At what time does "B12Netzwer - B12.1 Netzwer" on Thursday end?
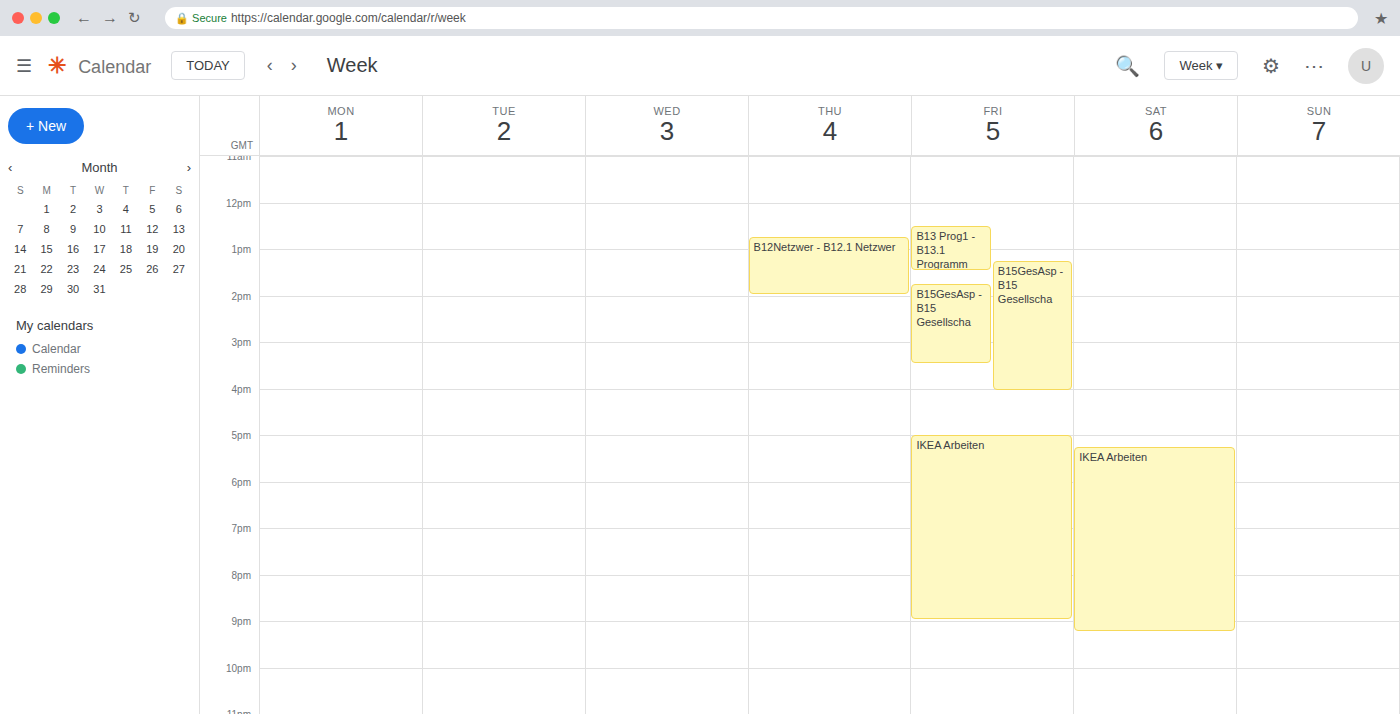
2:00 PM